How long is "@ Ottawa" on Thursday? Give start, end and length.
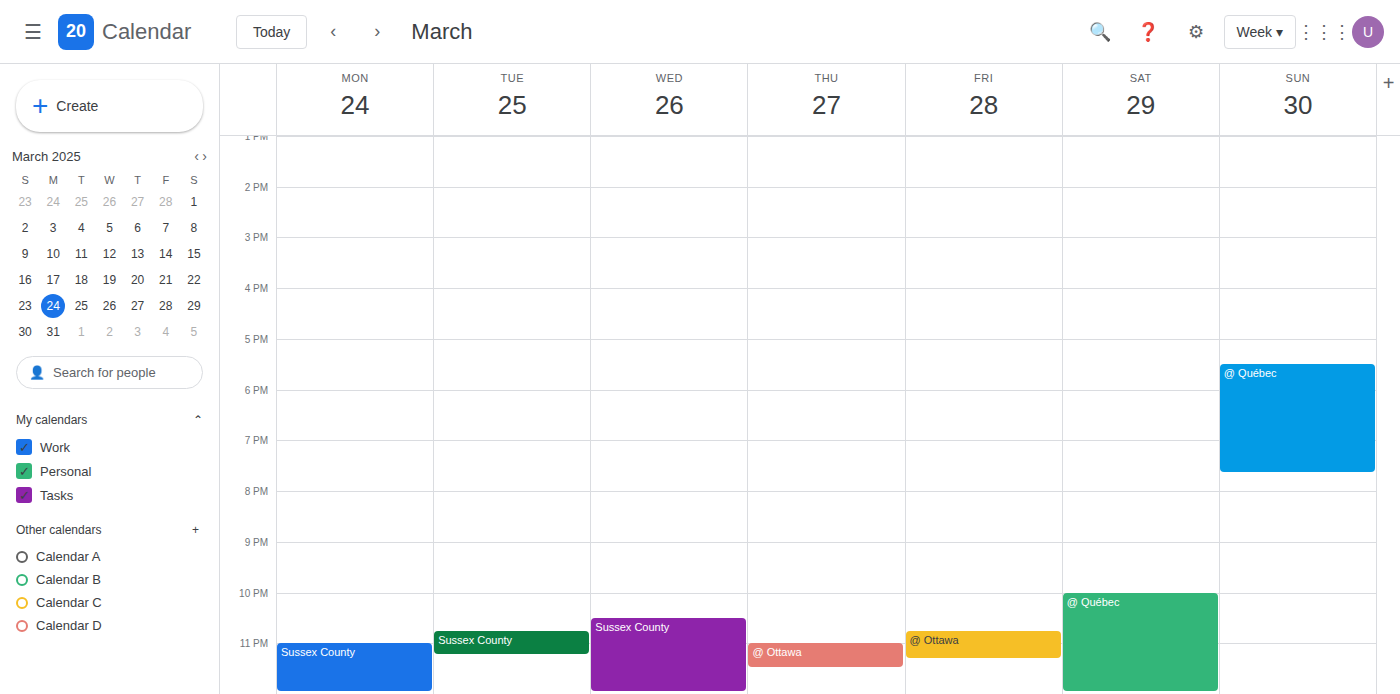
11:00 PM to 11:30 PM, 30 minutes